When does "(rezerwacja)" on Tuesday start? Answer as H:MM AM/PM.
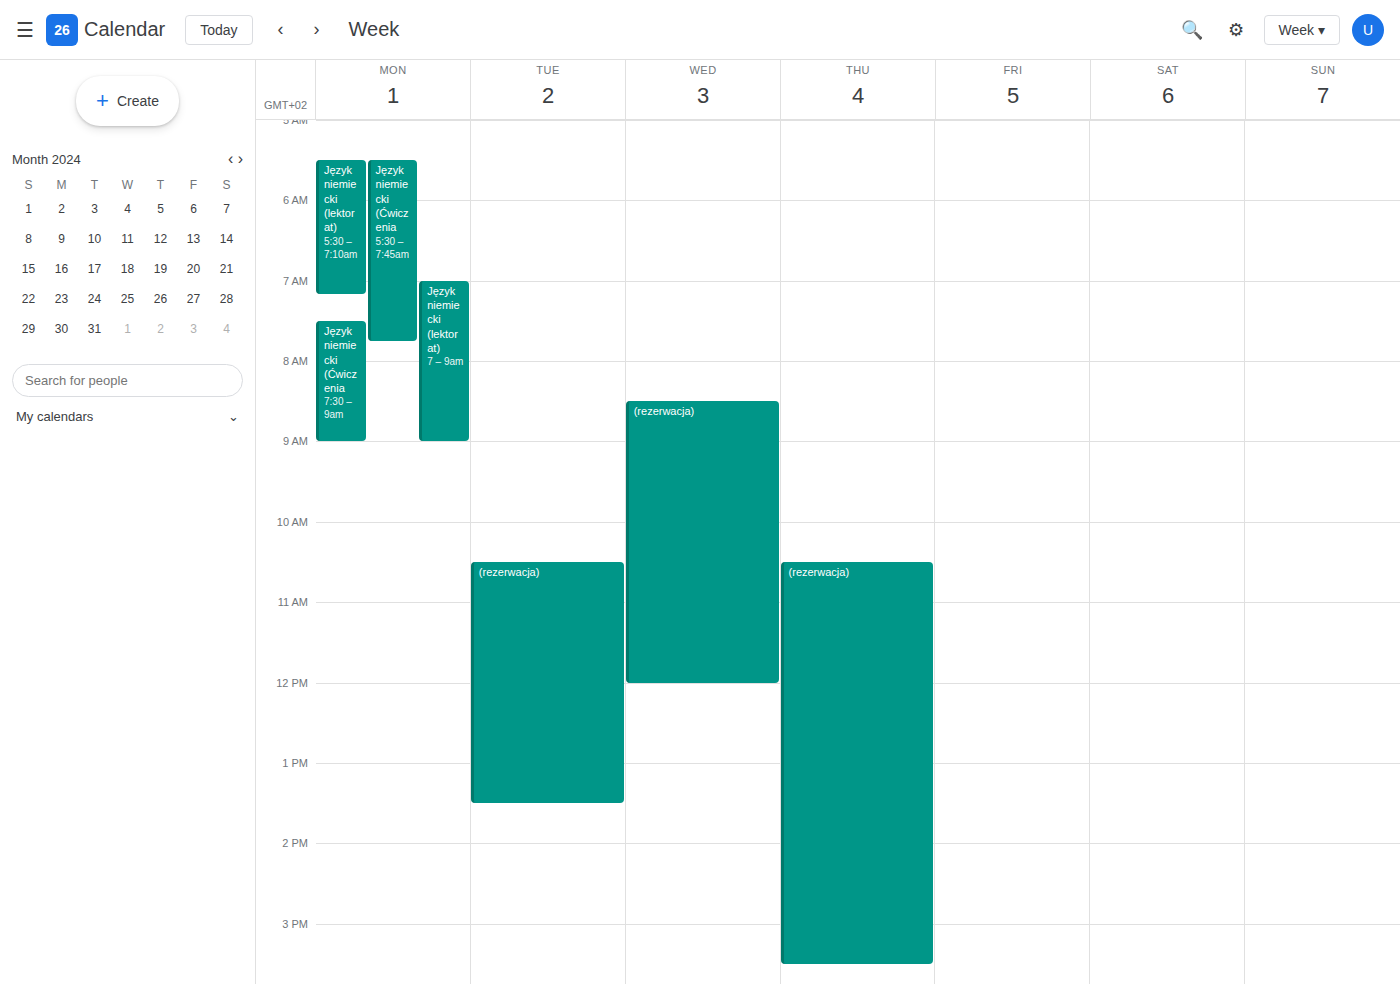
10:30 AM